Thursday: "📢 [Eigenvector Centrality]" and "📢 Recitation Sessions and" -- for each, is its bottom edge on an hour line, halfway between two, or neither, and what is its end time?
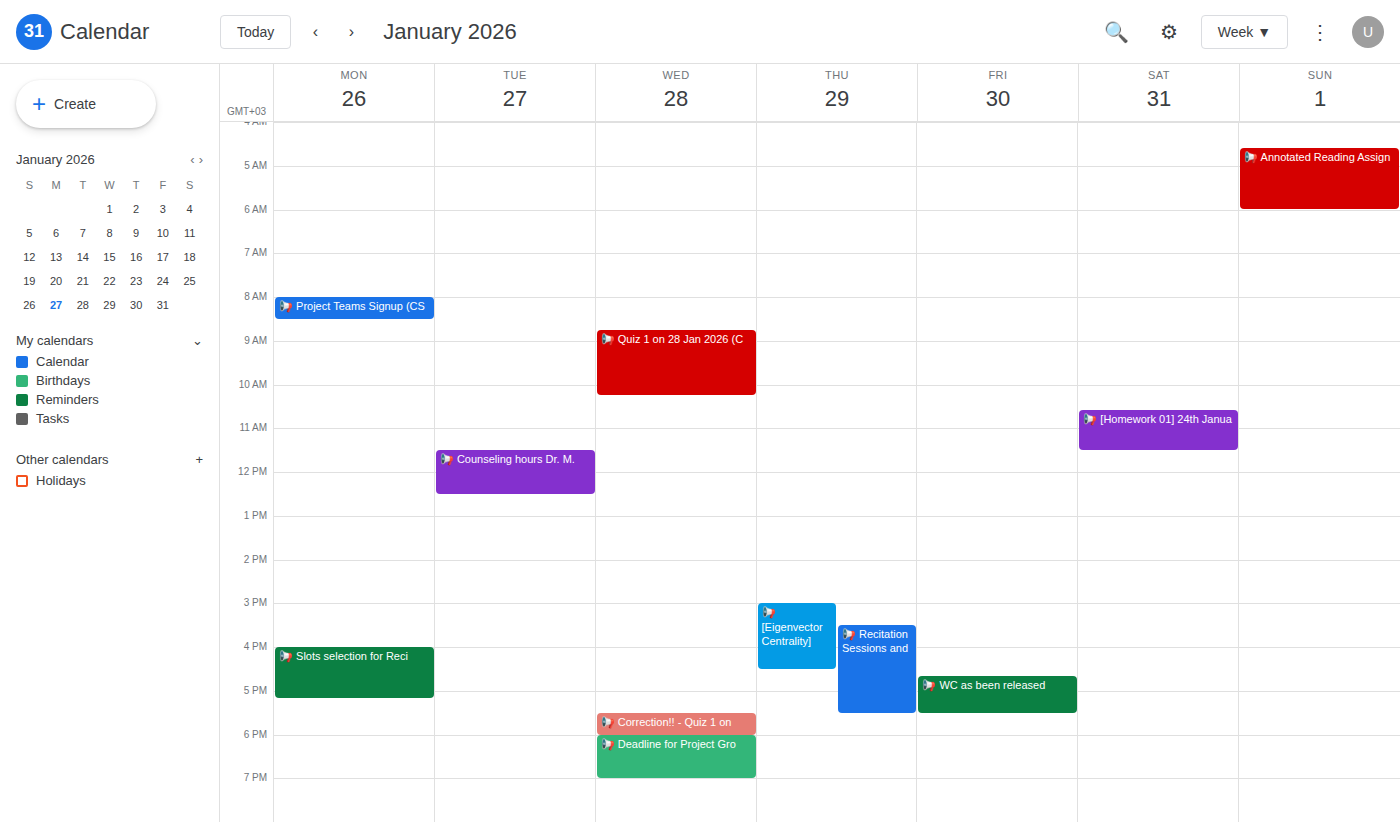
"📢 [Eigenvector Centrality]": 4:30 PM, halfway between the 4 PM and 5 PM lines. "📢 Recitation Sessions and": 5:30 PM, halfway between the 5 PM and 6 PM lines.